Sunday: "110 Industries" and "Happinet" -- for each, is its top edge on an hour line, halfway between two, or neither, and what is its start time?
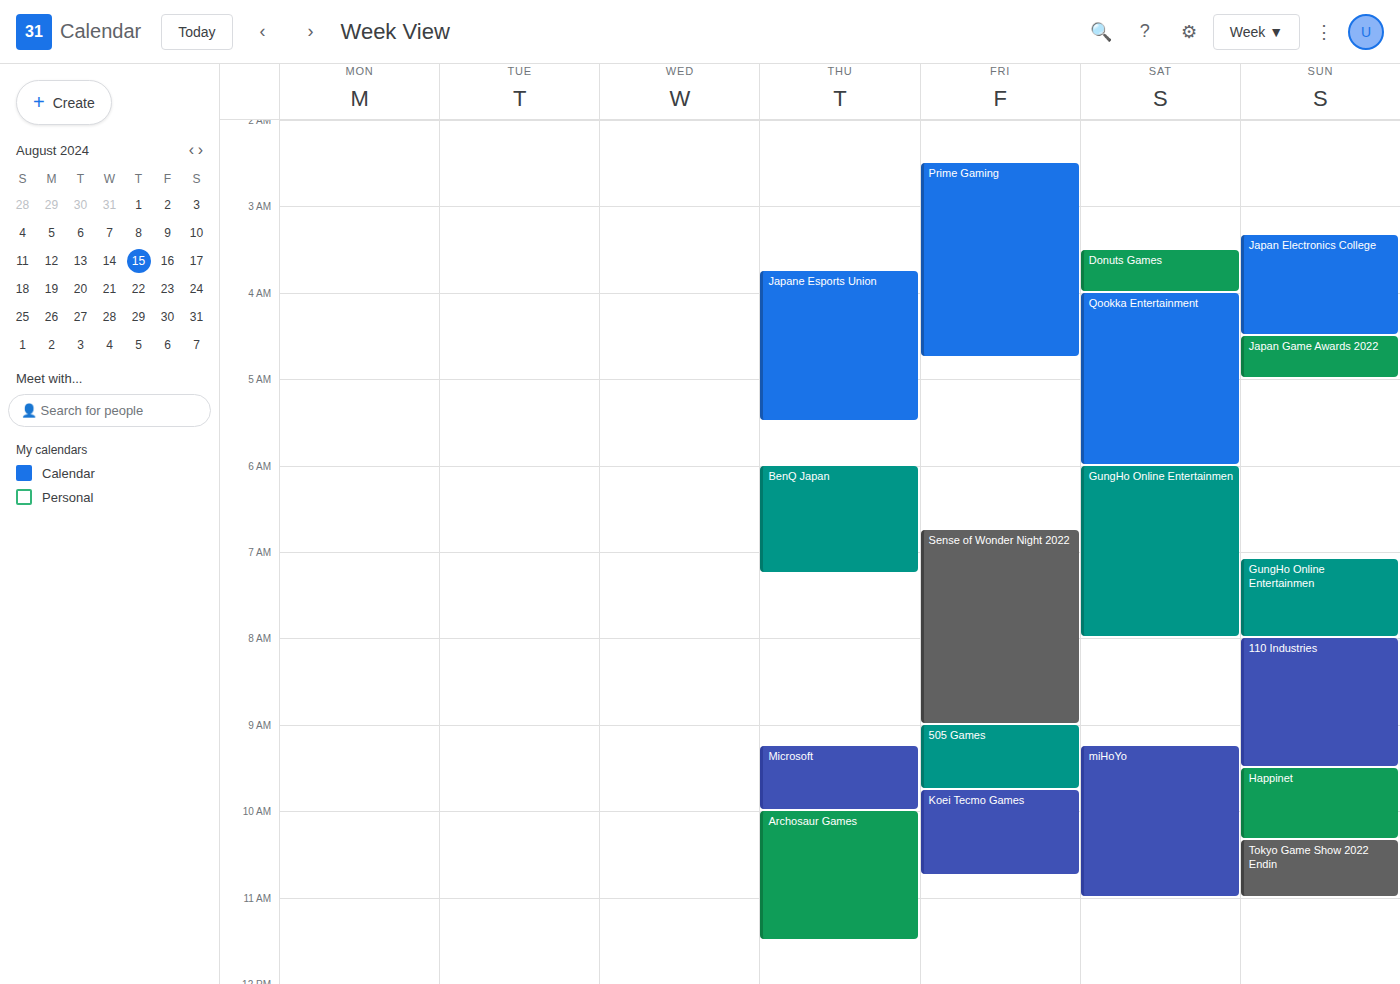
"110 Industries": 8:00 AM, exactly on the 8 AM line. "Happinet": 9:30 AM, halfway between the 9 AM and 10 AM lines.